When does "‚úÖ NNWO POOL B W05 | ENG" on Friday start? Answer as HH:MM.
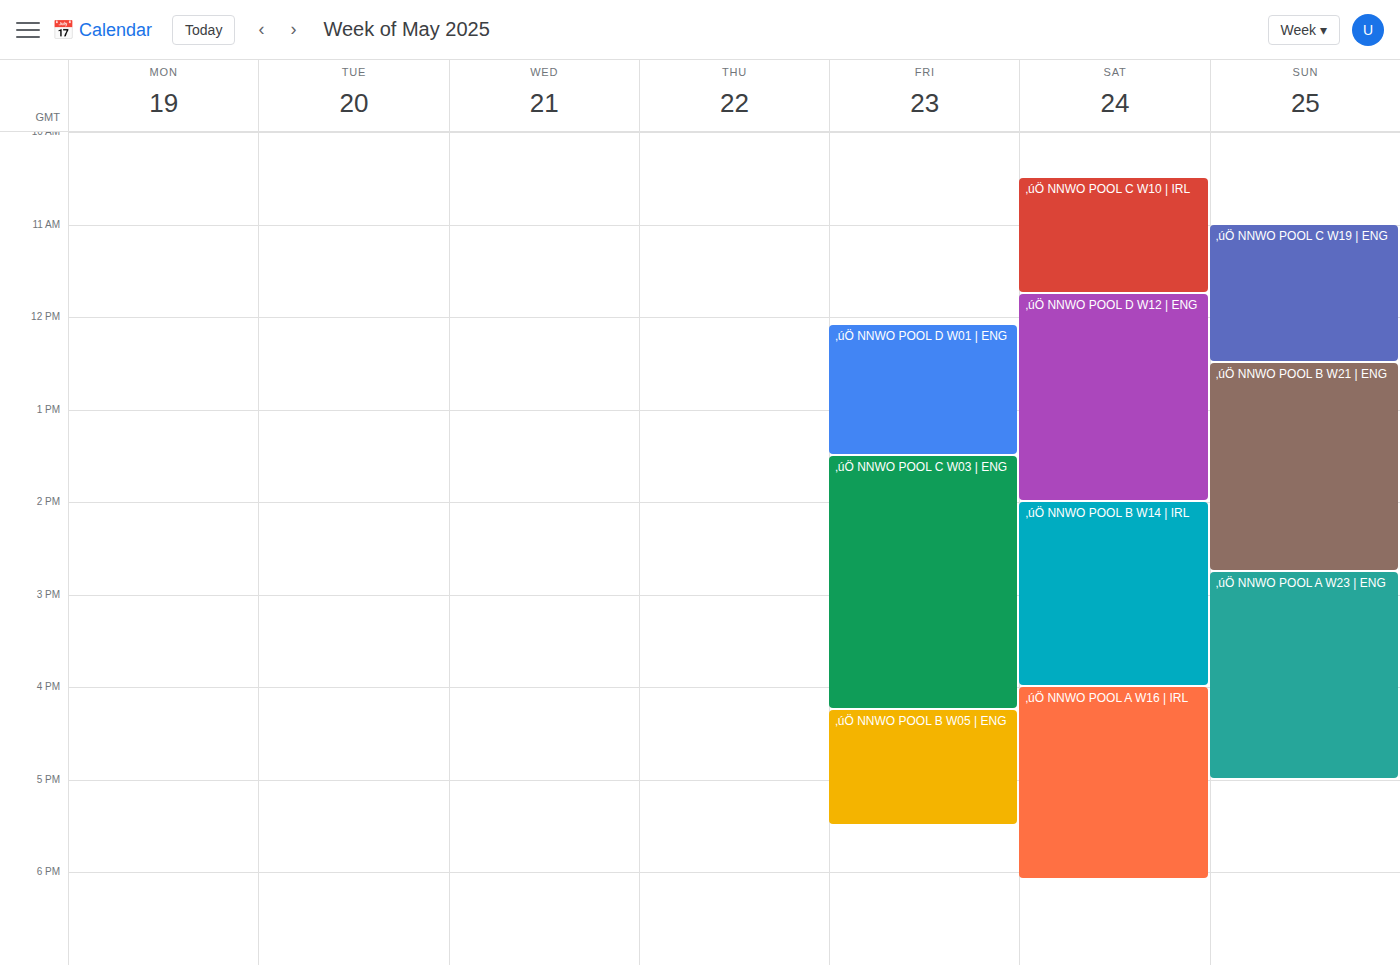
16:15